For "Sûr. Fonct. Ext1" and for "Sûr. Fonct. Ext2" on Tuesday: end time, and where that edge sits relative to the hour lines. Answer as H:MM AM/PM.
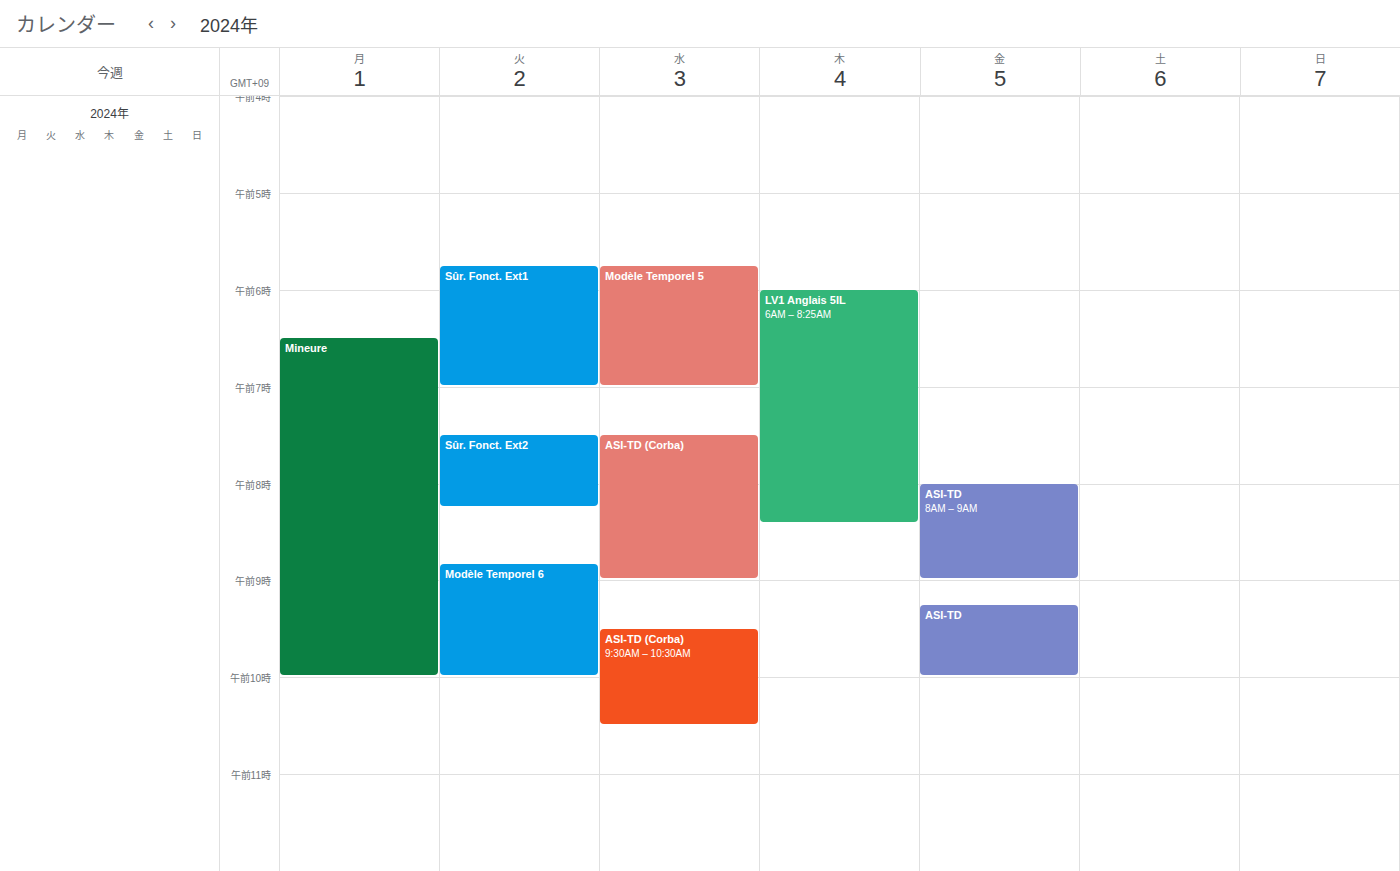
"Sûr. Fonct. Ext1": 7:00 AM, exactly on the 7 AM line. "Sûr. Fonct. Ext2": 8:15 AM, neither: a quarter of the way from the 8 AM line to the 9 AM line.